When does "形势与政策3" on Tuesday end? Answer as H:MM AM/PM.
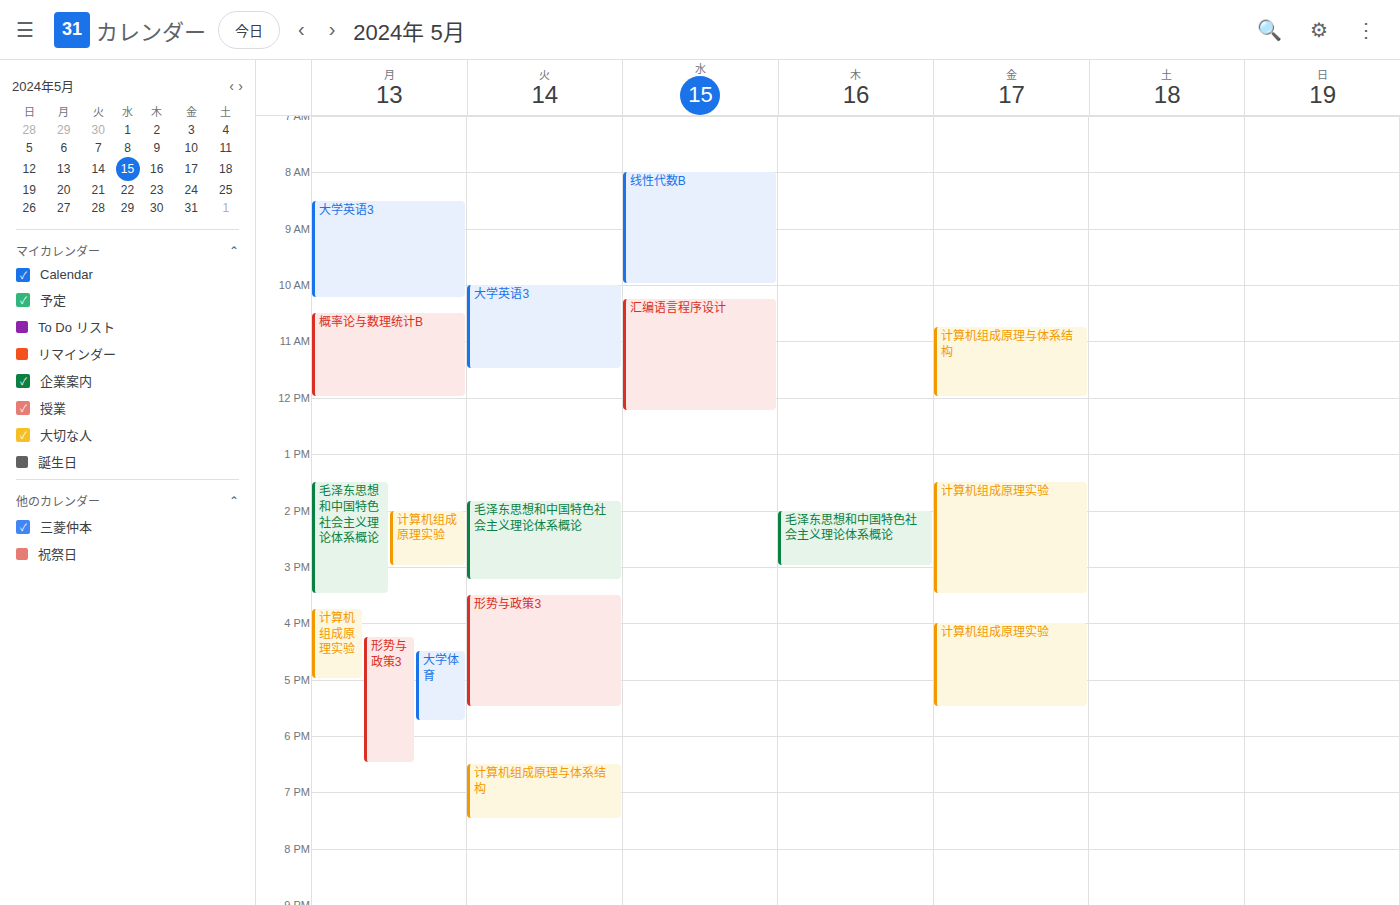
5:30 PM